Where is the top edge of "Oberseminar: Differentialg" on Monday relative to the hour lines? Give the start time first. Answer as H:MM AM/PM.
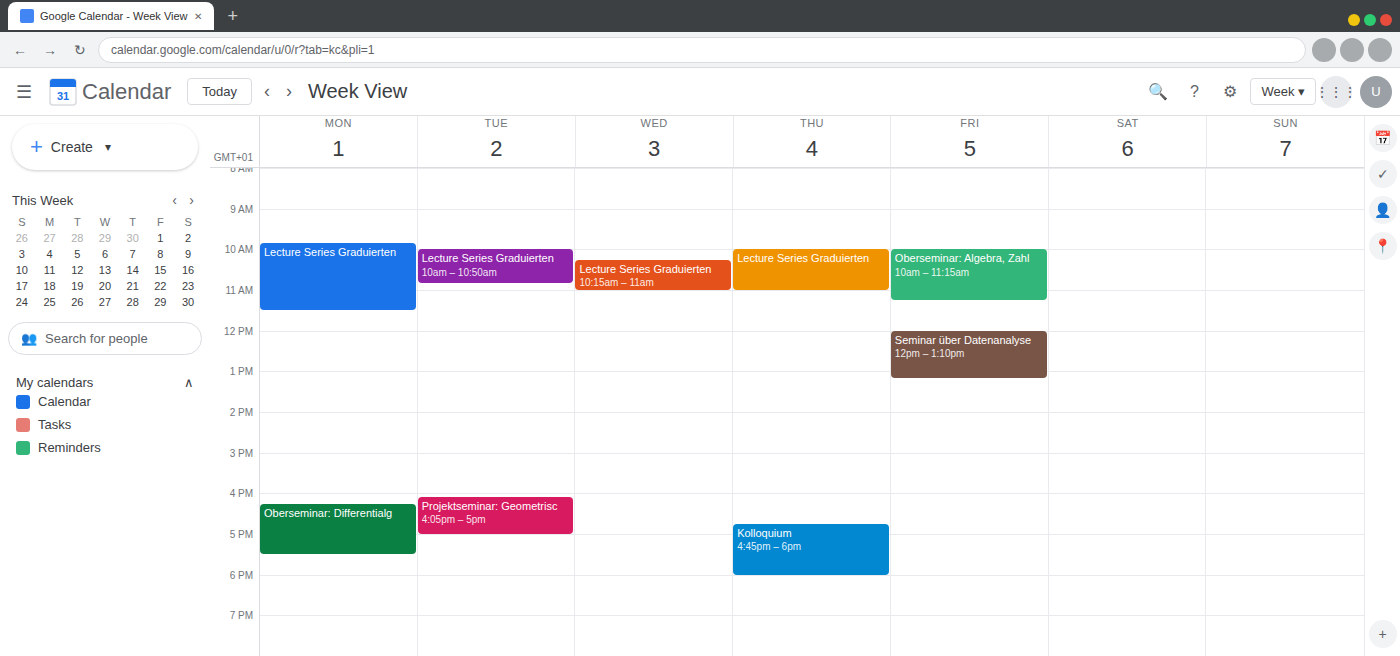
4:15 PM -- neither: a quarter of the way from the 4 PM line to the 5 PM line.